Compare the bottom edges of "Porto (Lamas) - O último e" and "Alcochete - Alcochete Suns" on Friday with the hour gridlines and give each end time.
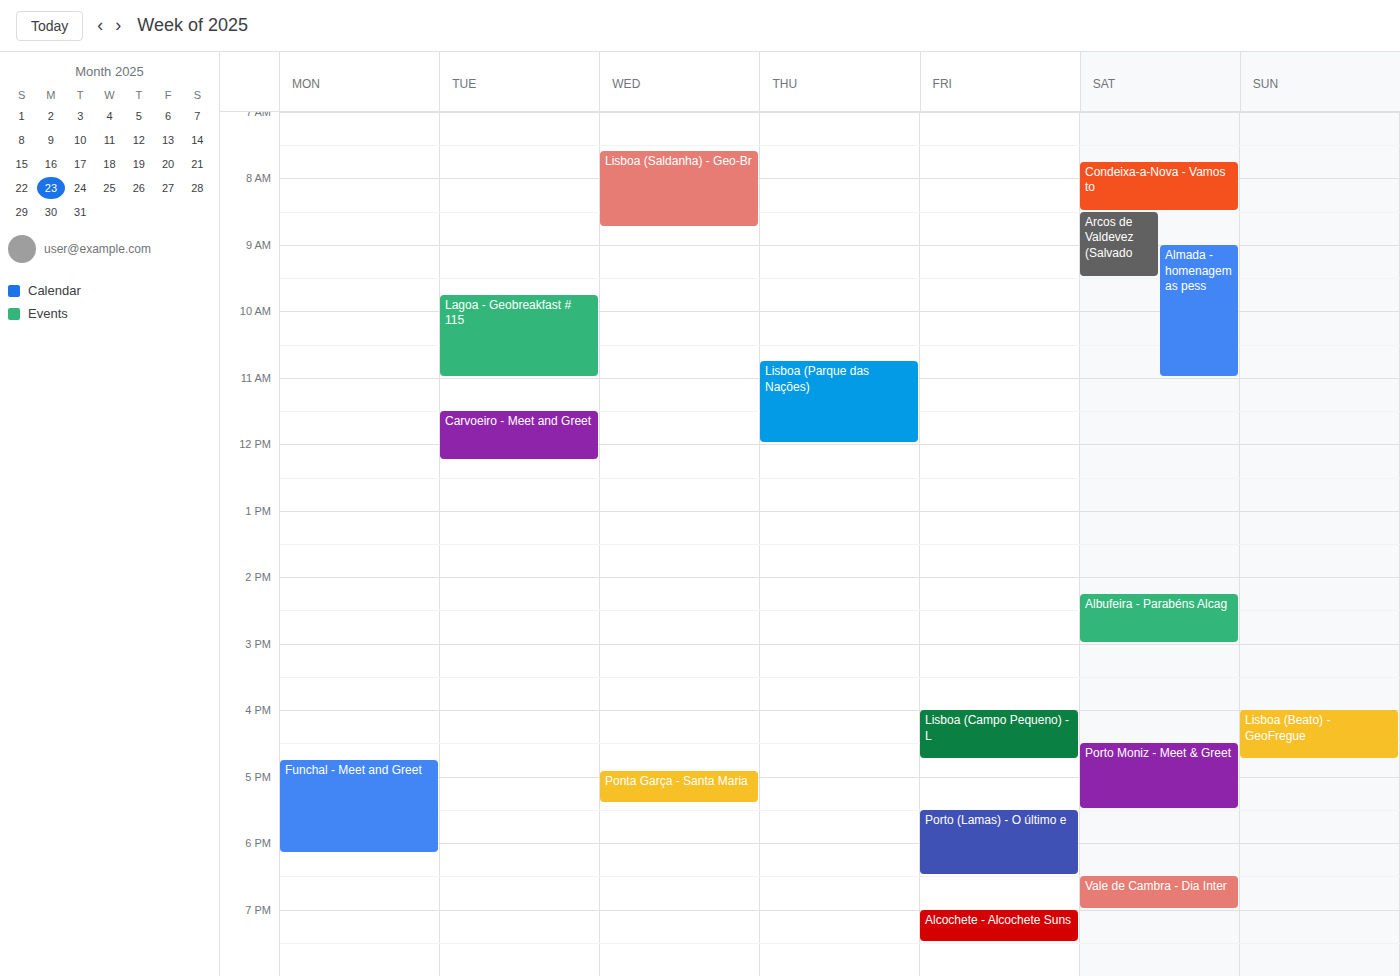
"Porto (Lamas) - O último e": 6:30 PM, halfway between the 6 PM and 7 PM lines. "Alcochete - Alcochete Suns": 7:30 PM, halfway between the 7 PM and 8 PM lines.